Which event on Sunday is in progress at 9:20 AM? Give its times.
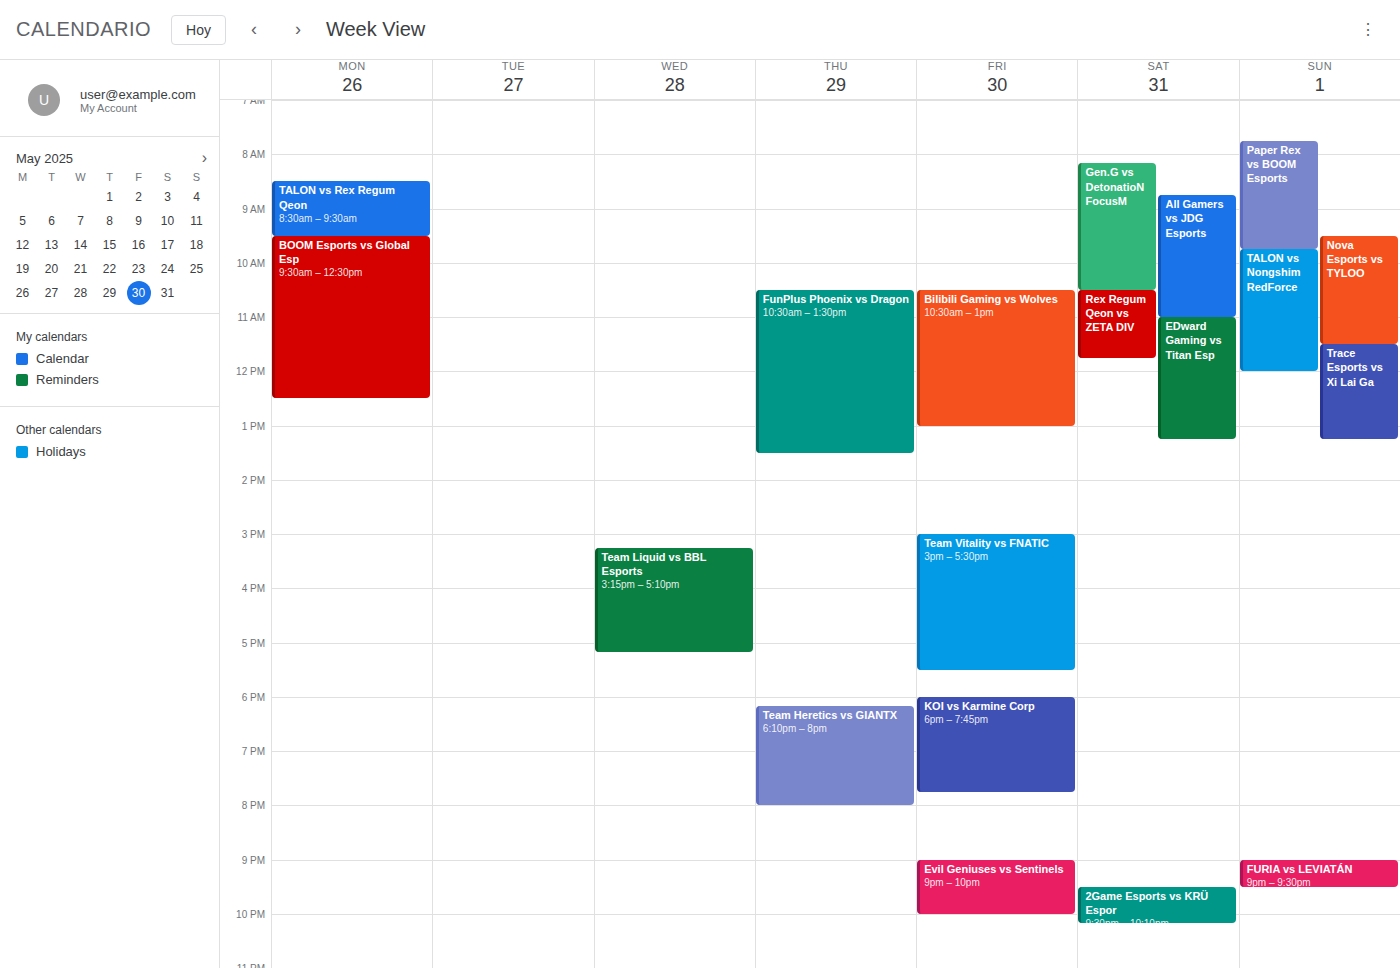
"Paper Rex vs BOOM Esports", 7:45 AM to 9:45 AM